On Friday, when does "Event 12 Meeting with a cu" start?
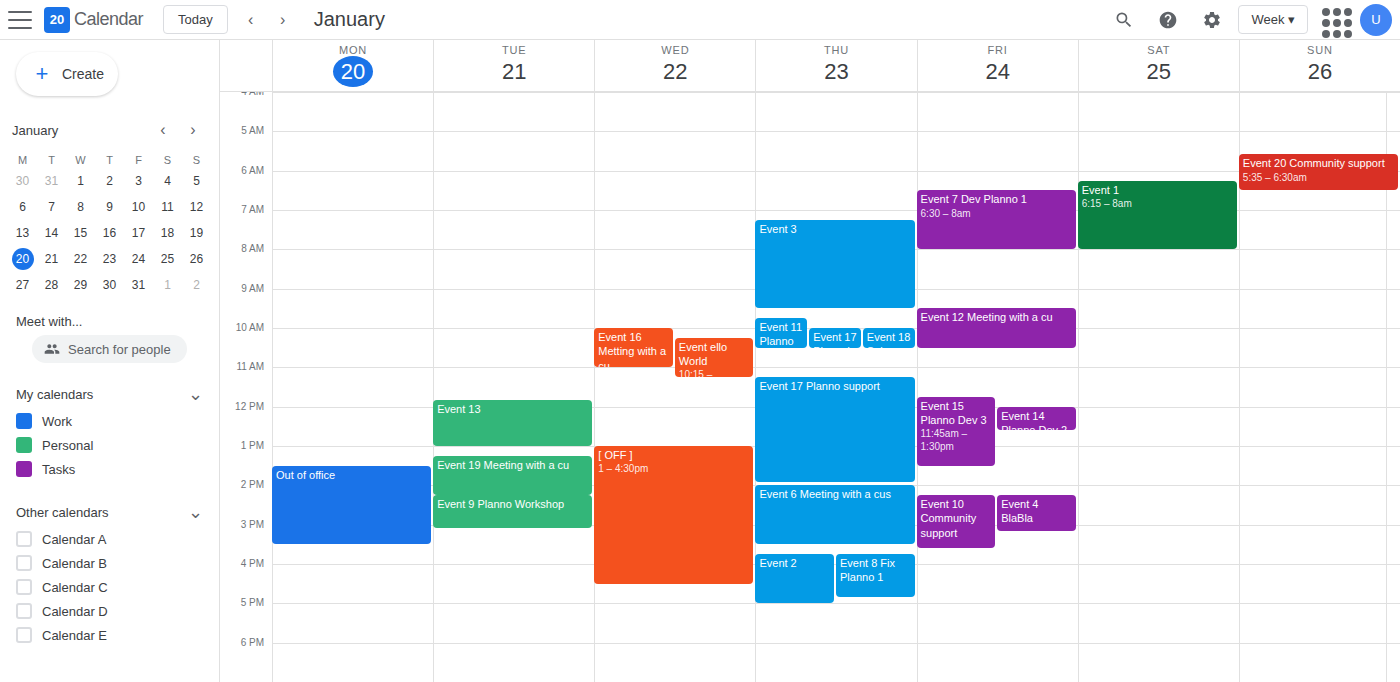
9:30 AM